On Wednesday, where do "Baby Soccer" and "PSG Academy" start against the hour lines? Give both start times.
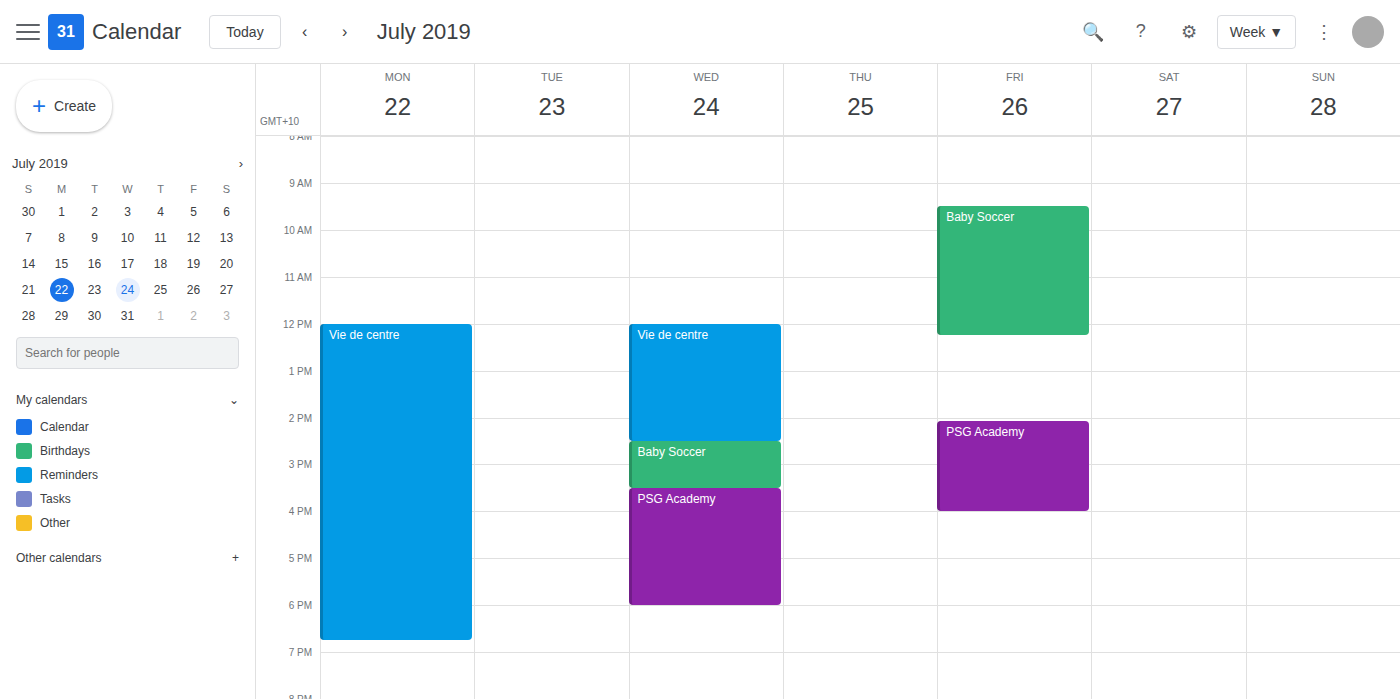
"Baby Soccer": 2:30 PM, halfway between the 2 PM and 3 PM lines. "PSG Academy": 3:30 PM, halfway between the 3 PM and 4 PM lines.